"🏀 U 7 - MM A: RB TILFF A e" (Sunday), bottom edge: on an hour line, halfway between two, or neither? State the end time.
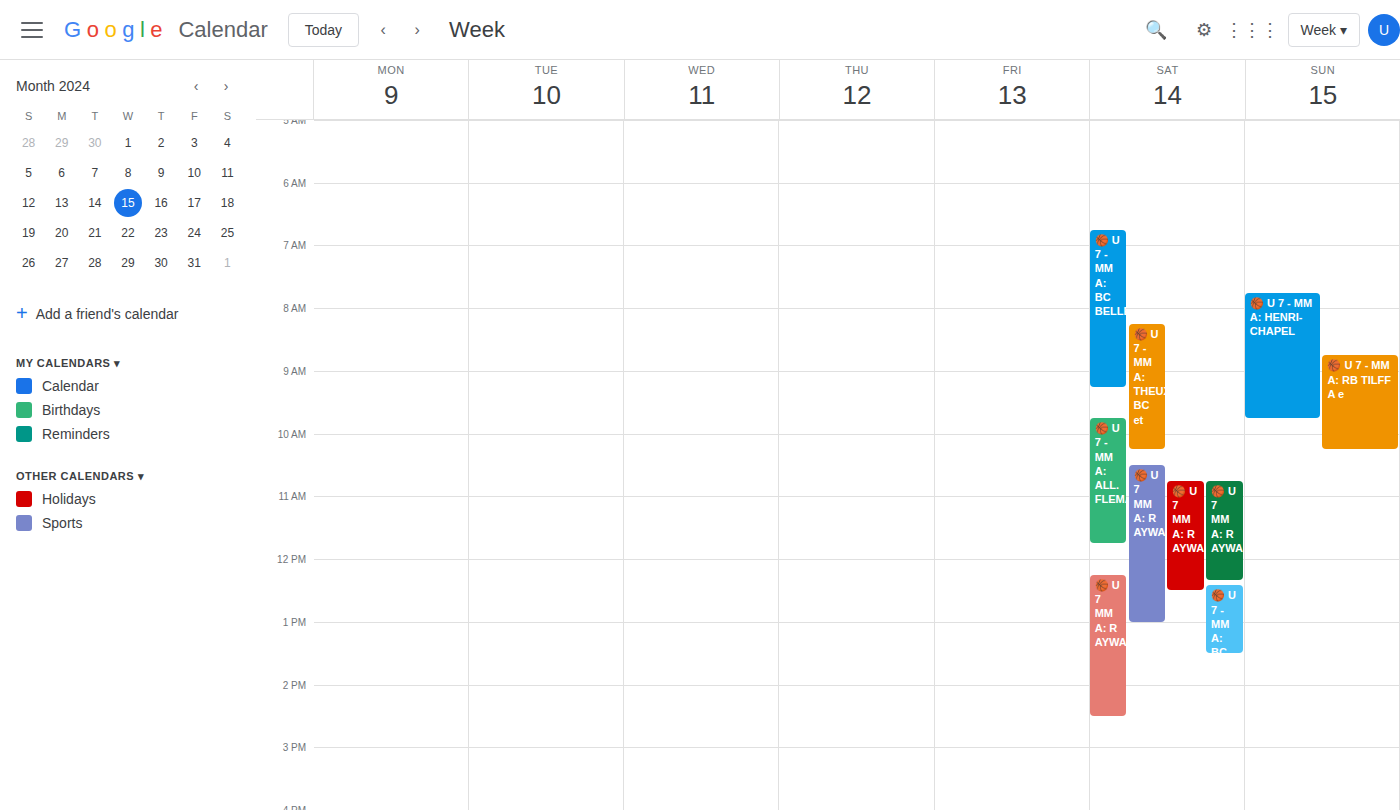
10:15 AM -- neither: a quarter of the way from the 10 AM line to the 11 AM line.